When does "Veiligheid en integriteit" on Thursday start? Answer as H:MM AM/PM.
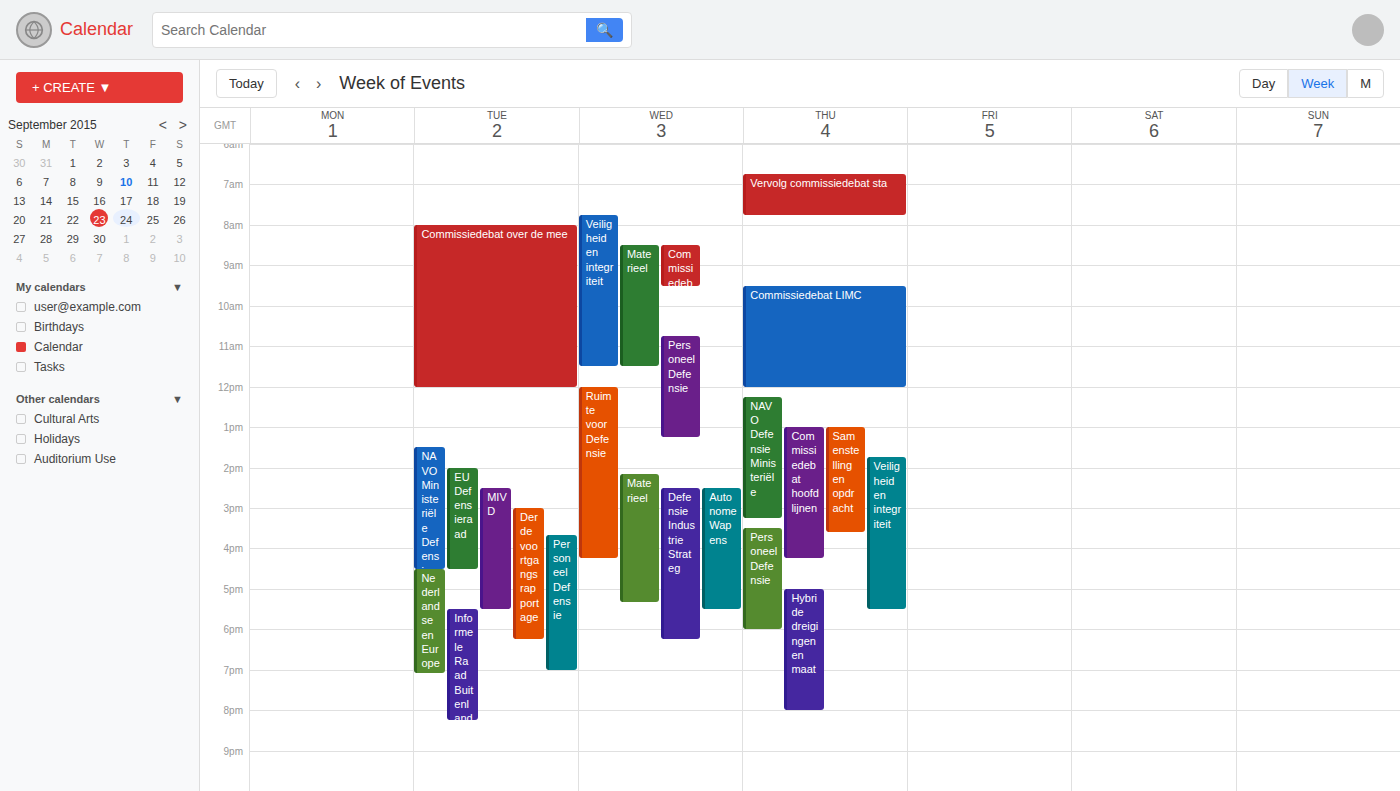
1:45 PM